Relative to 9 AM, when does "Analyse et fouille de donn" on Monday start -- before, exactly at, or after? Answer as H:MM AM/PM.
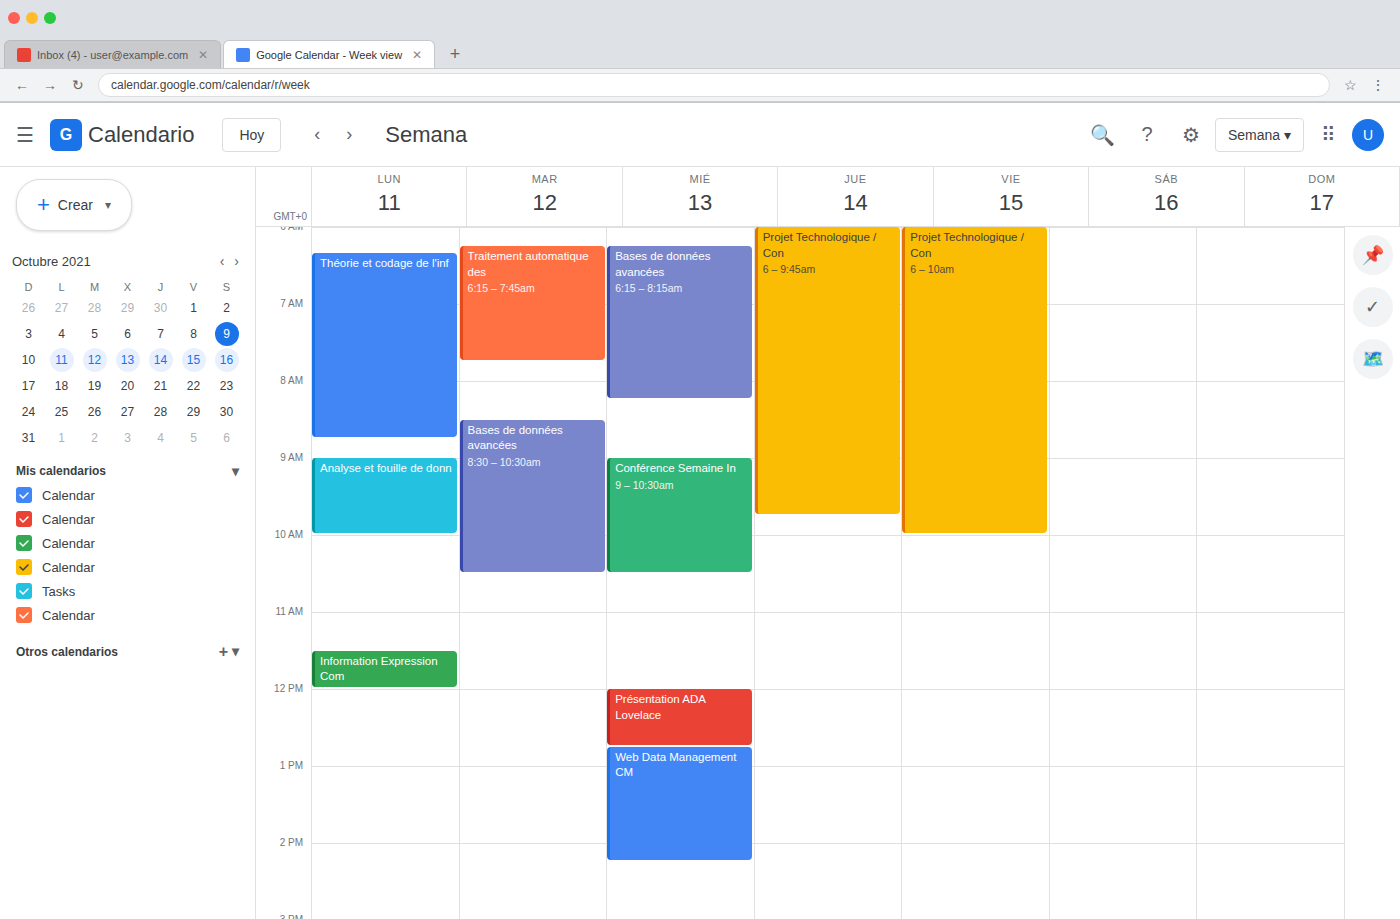
9:00 AM -- exactly at 9 AM, on the 9 AM line.